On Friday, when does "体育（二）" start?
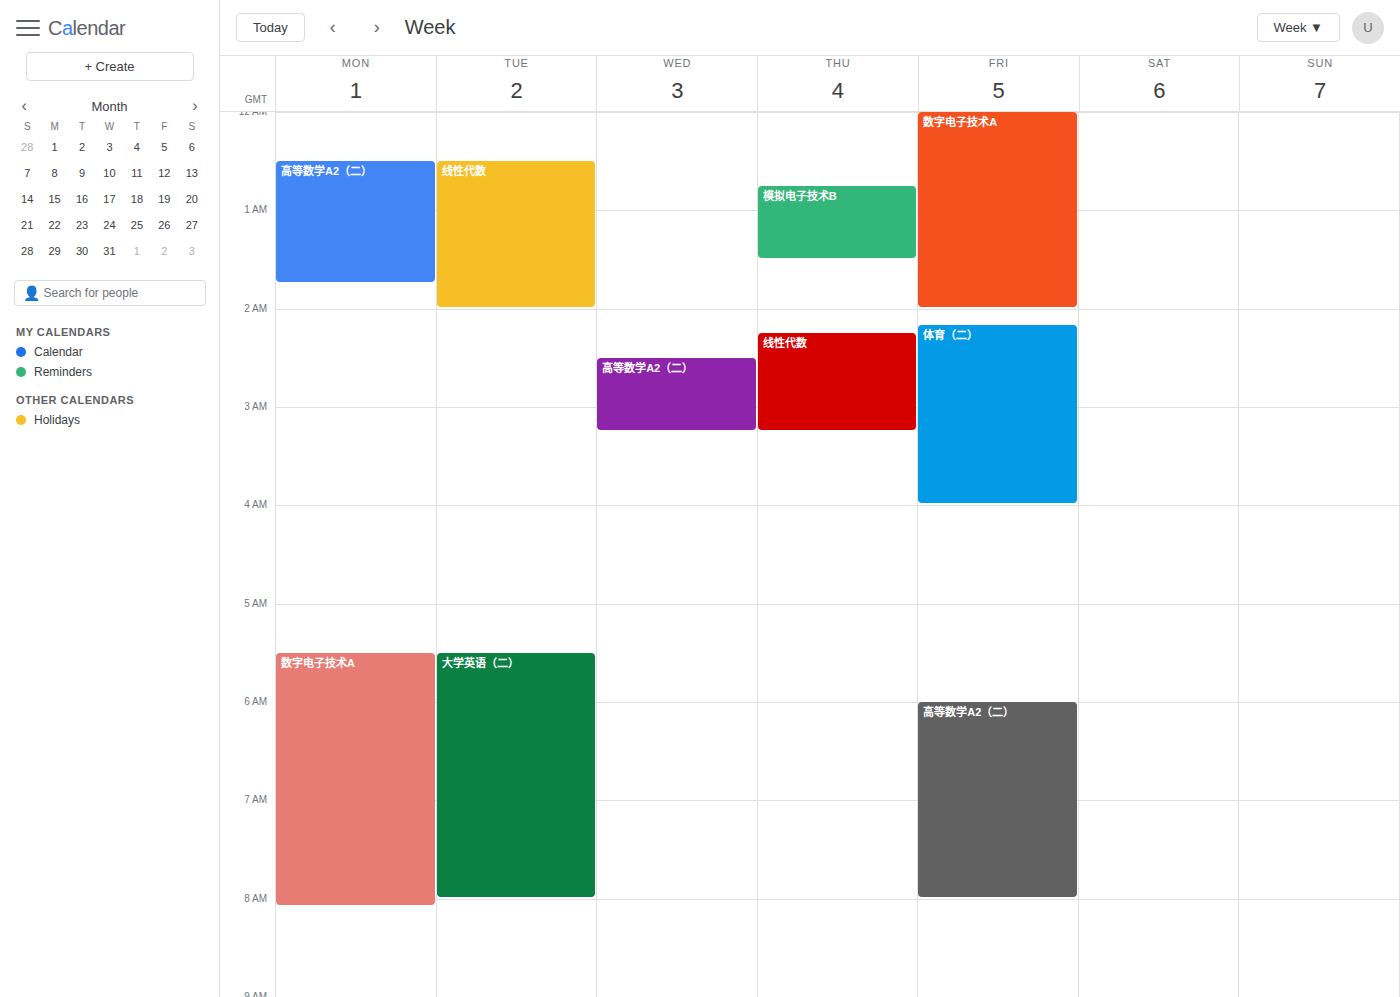
2:10 AM